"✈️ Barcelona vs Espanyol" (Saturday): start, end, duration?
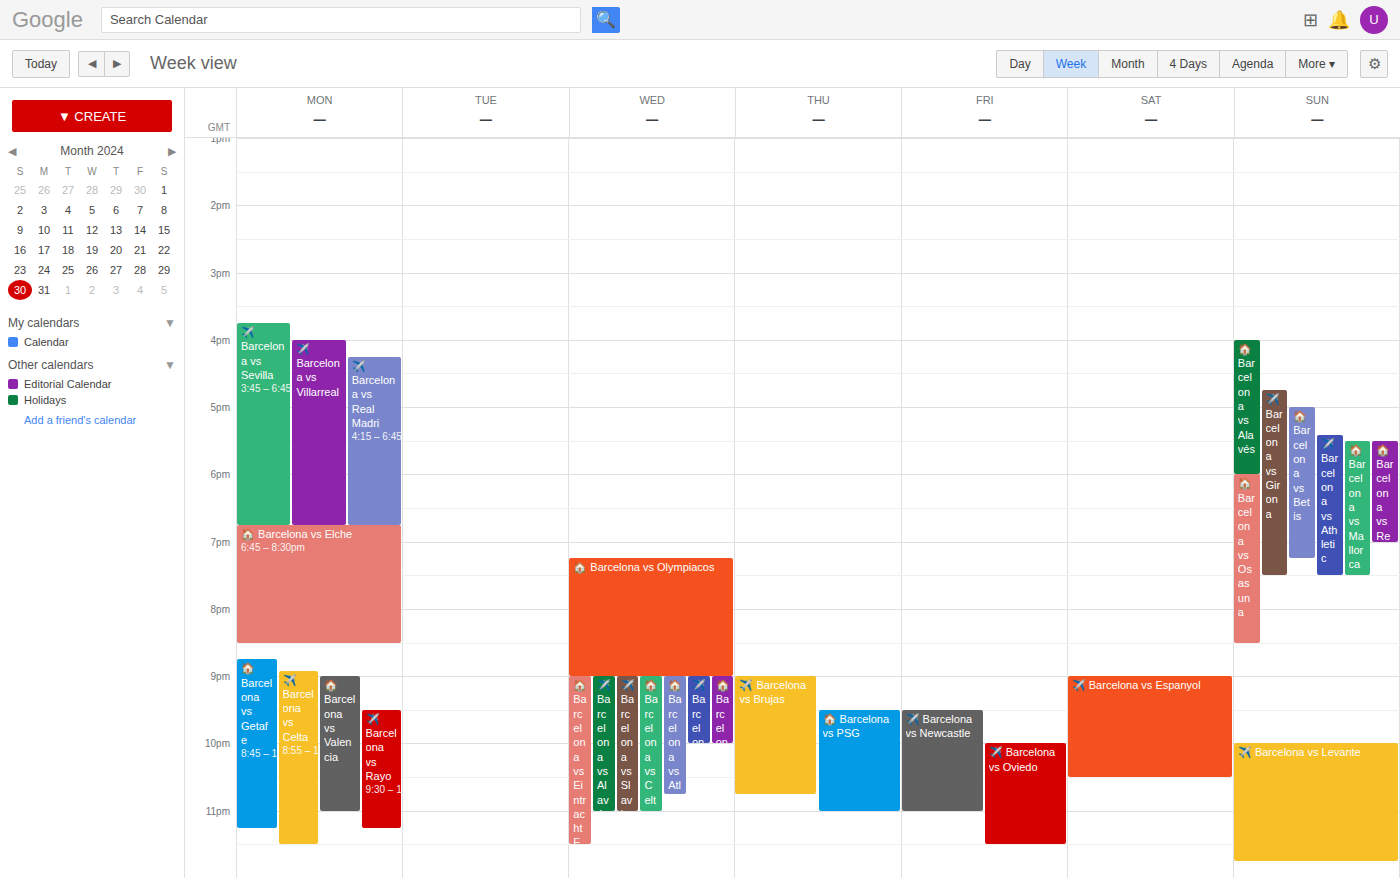
9:00 PM to 10:30 PM, 1 hour 30 minutes